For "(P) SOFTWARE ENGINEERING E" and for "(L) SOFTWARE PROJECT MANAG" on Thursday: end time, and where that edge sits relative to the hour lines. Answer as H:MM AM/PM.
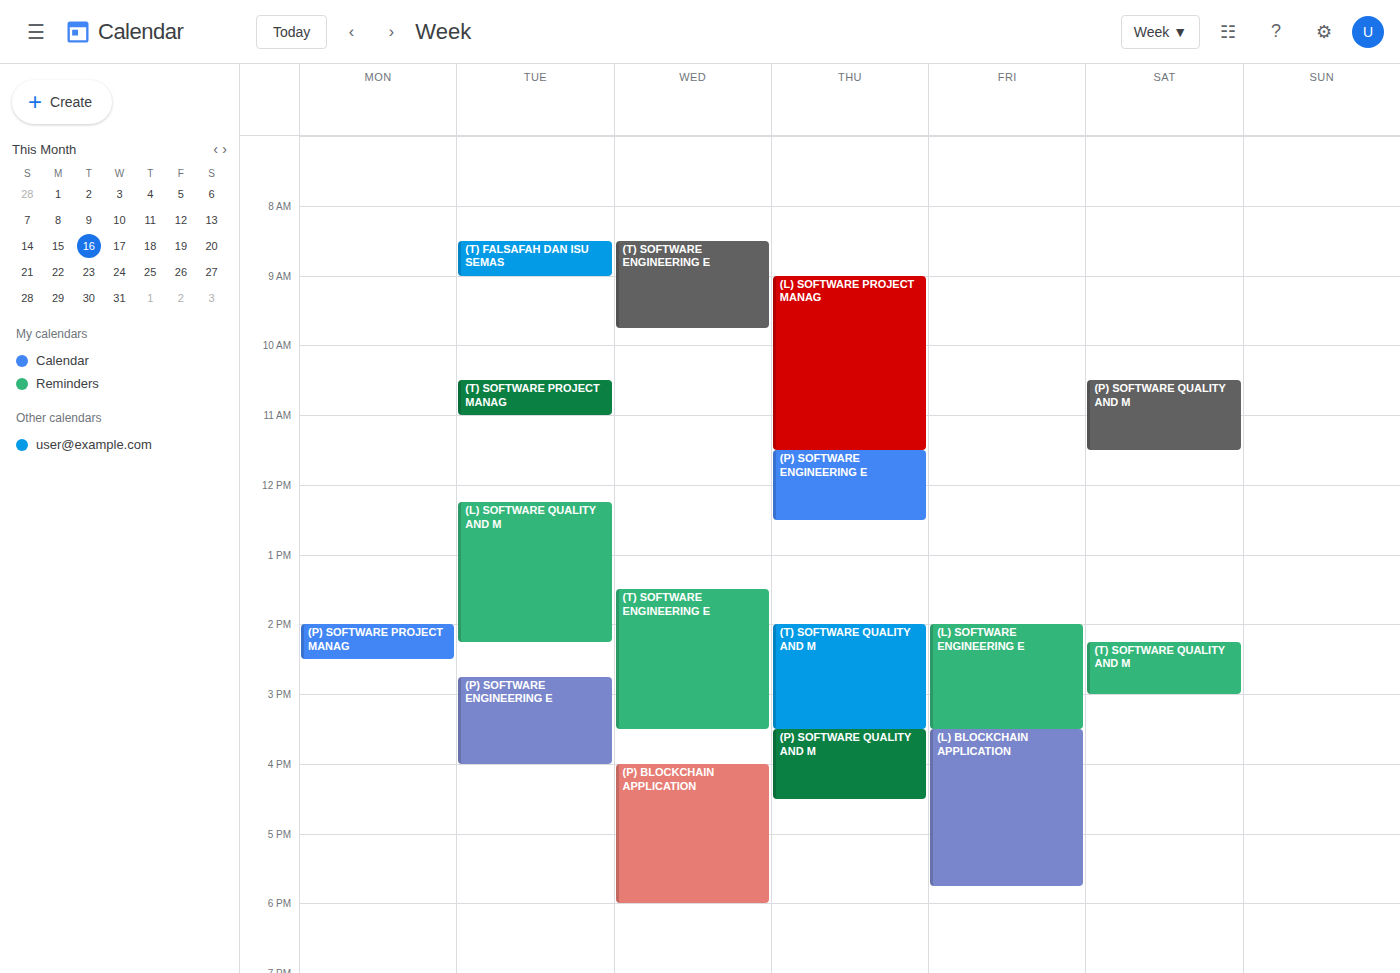
"(P) SOFTWARE ENGINEERING E": 12:30 PM, halfway between the 12 PM and 1 PM lines. "(L) SOFTWARE PROJECT MANAG": 11:30 AM, halfway between the 11 AM and 12 PM lines.